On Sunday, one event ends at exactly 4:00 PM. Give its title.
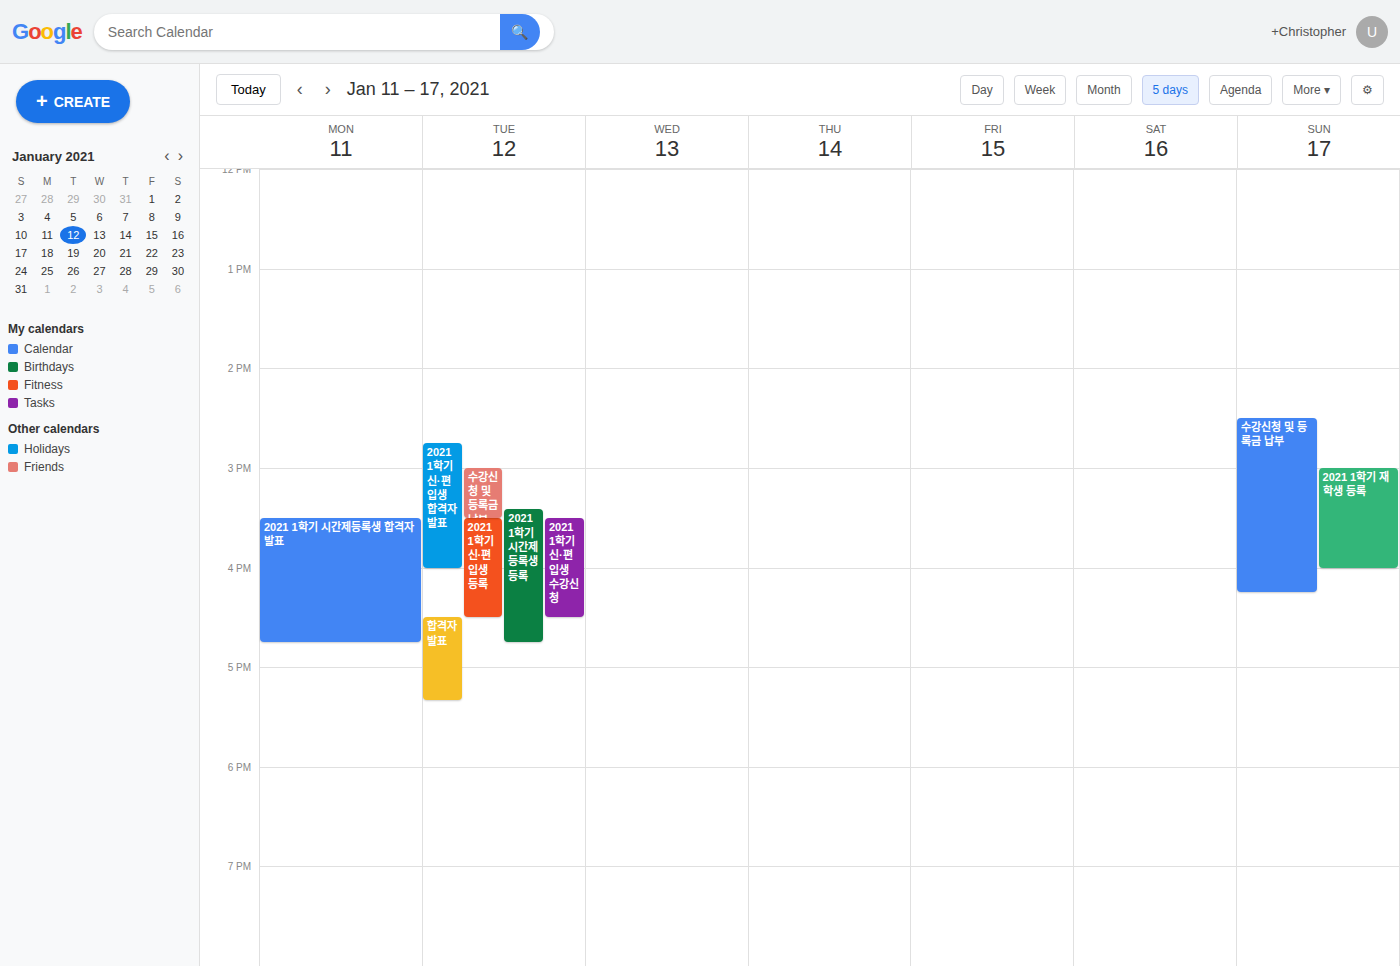
"2021 1학기 재학생 등록"